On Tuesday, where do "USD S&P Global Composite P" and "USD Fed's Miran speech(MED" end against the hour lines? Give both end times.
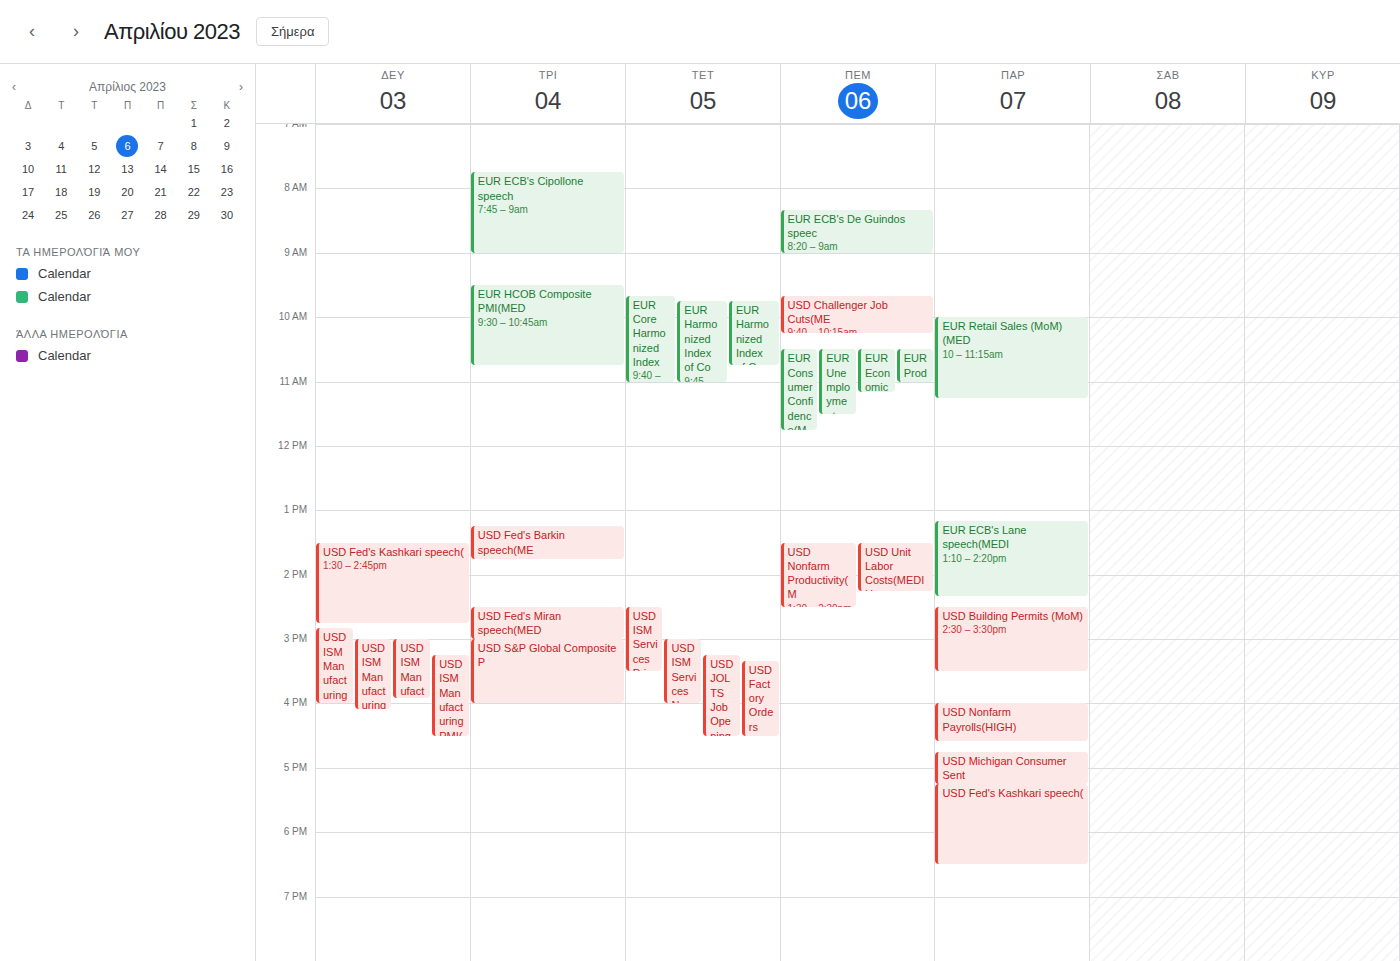
"USD S&P Global Composite P": 4:00 PM, exactly on the 4 PM line. "USD Fed's Miran speech(MED": 3:00 PM, exactly on the 3 PM line.